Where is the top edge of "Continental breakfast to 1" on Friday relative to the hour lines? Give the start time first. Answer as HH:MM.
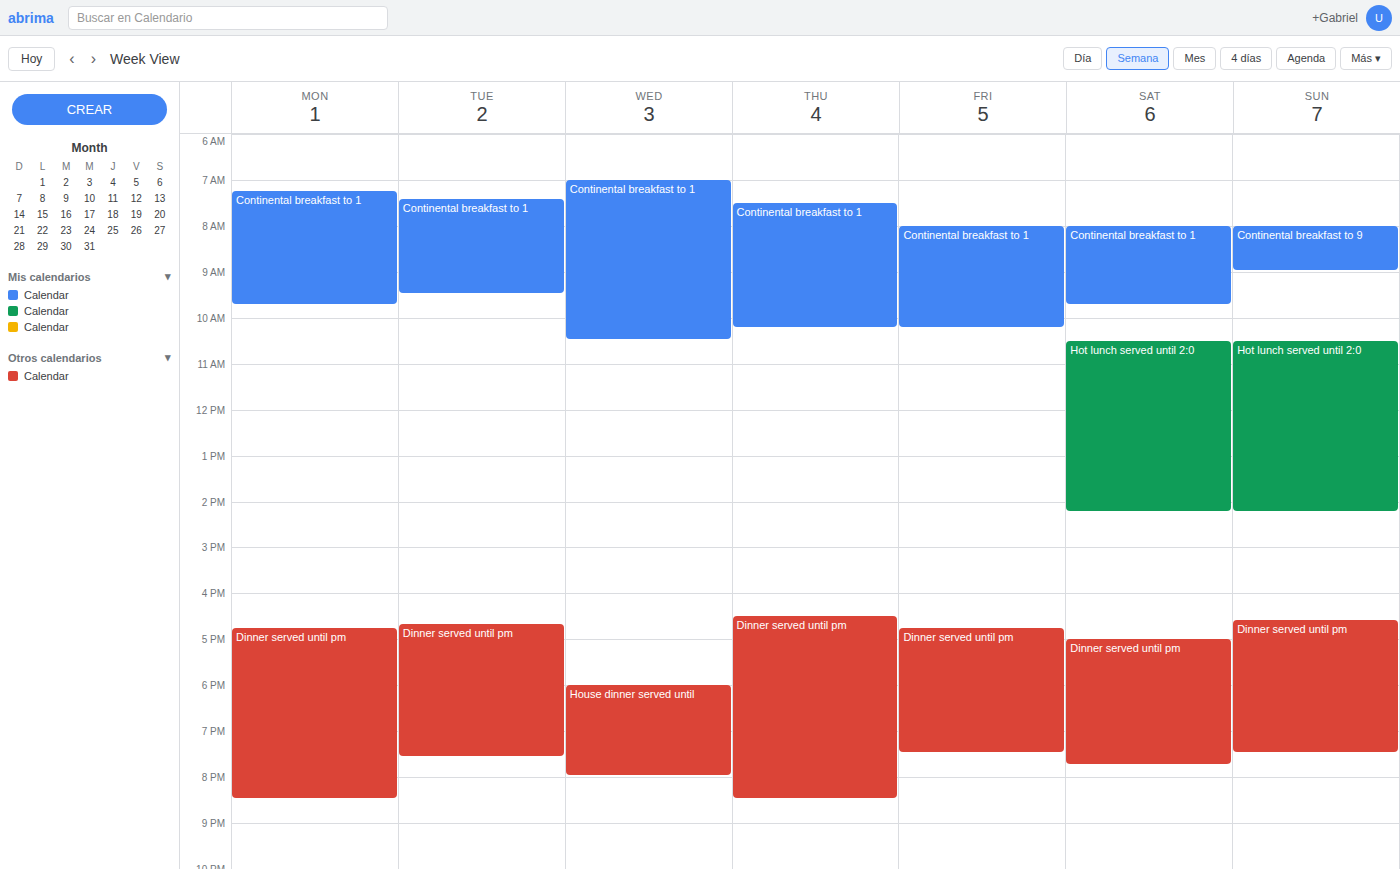
08:00 -- exactly on the 08:00 line.